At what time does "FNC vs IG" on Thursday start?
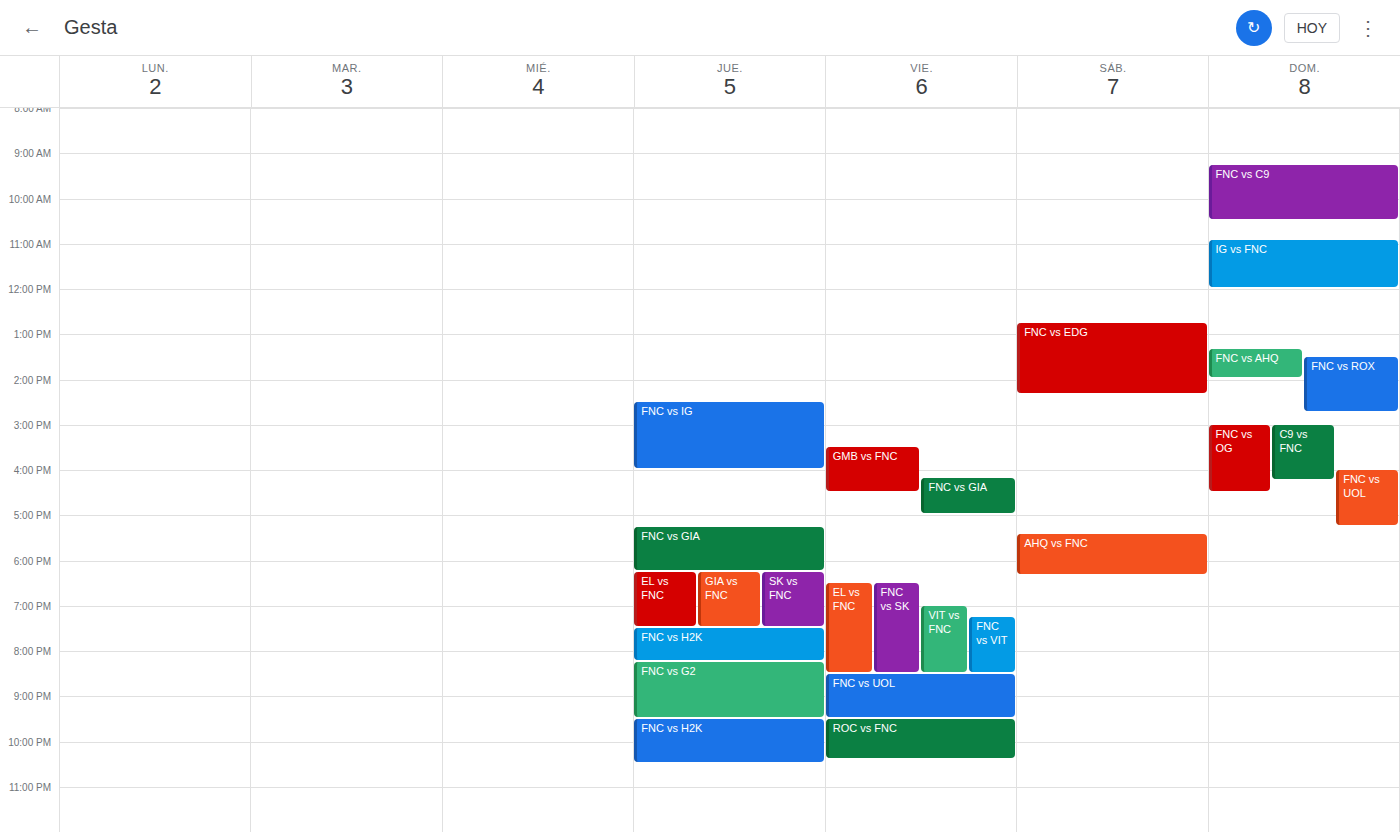
2:30 PM